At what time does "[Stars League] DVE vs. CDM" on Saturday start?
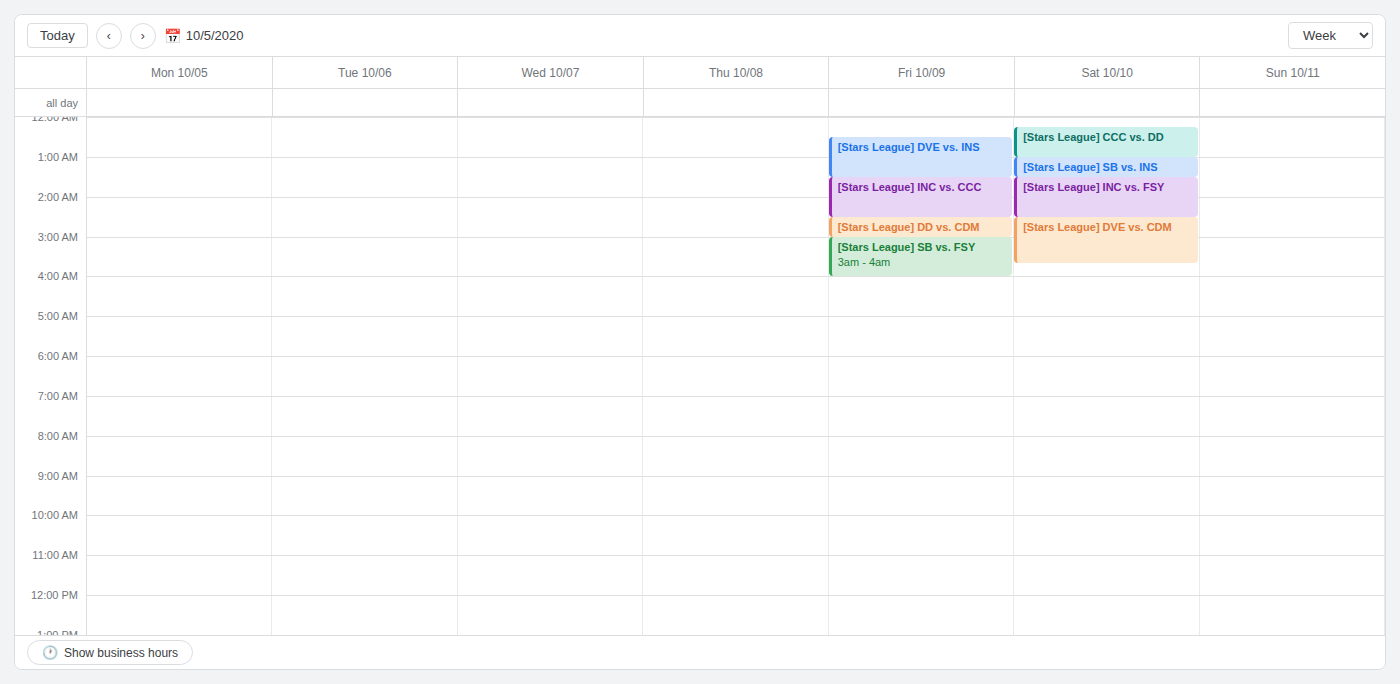
2:30 AM